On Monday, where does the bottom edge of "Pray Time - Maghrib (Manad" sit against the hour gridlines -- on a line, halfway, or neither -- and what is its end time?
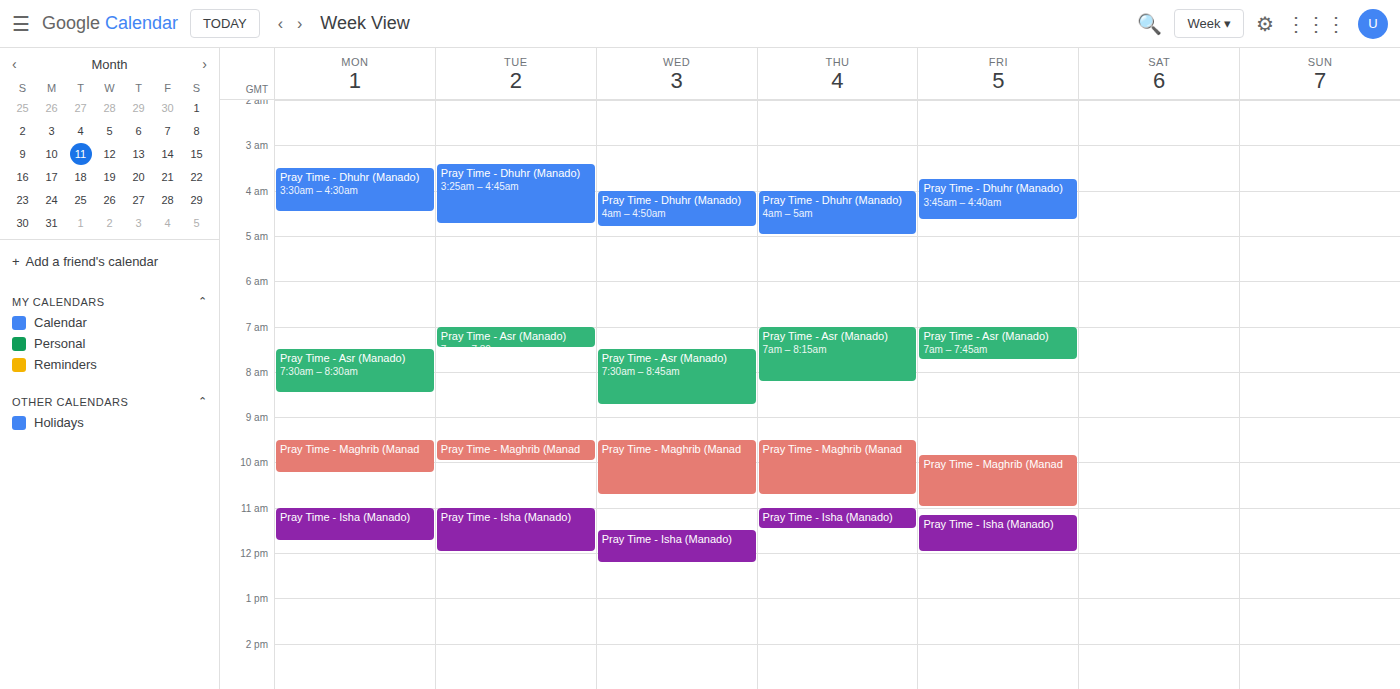
10:15 AM -- neither: a quarter of the way from the 10 AM line to the 11 AM line.